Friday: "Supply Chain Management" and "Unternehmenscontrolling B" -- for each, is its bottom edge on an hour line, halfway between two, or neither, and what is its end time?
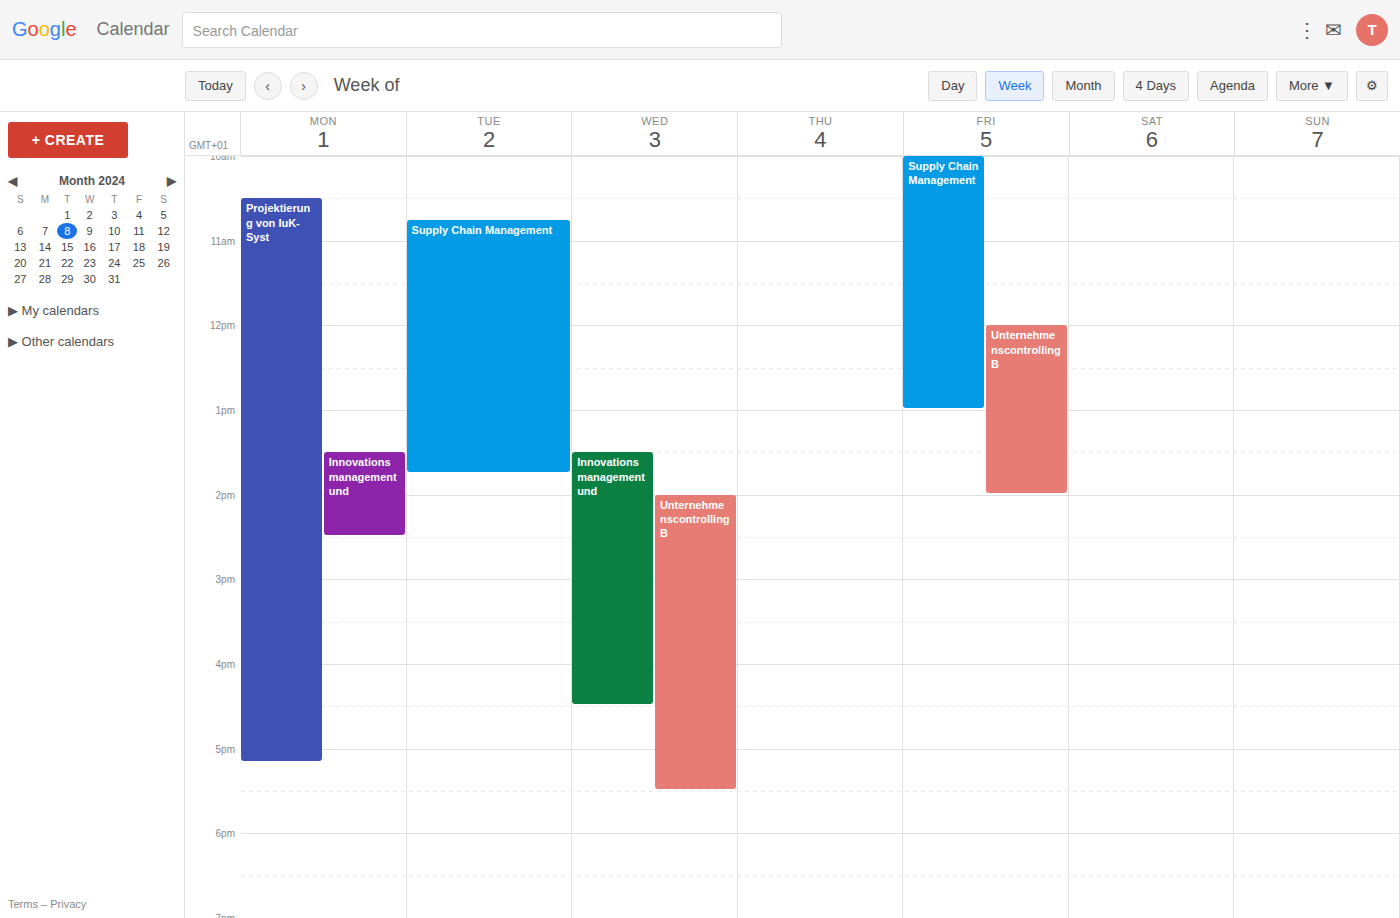
"Supply Chain Management": 1:00 PM, exactly on the 1 PM line. "Unternehmenscontrolling B": 2:00 PM, exactly on the 2 PM line.